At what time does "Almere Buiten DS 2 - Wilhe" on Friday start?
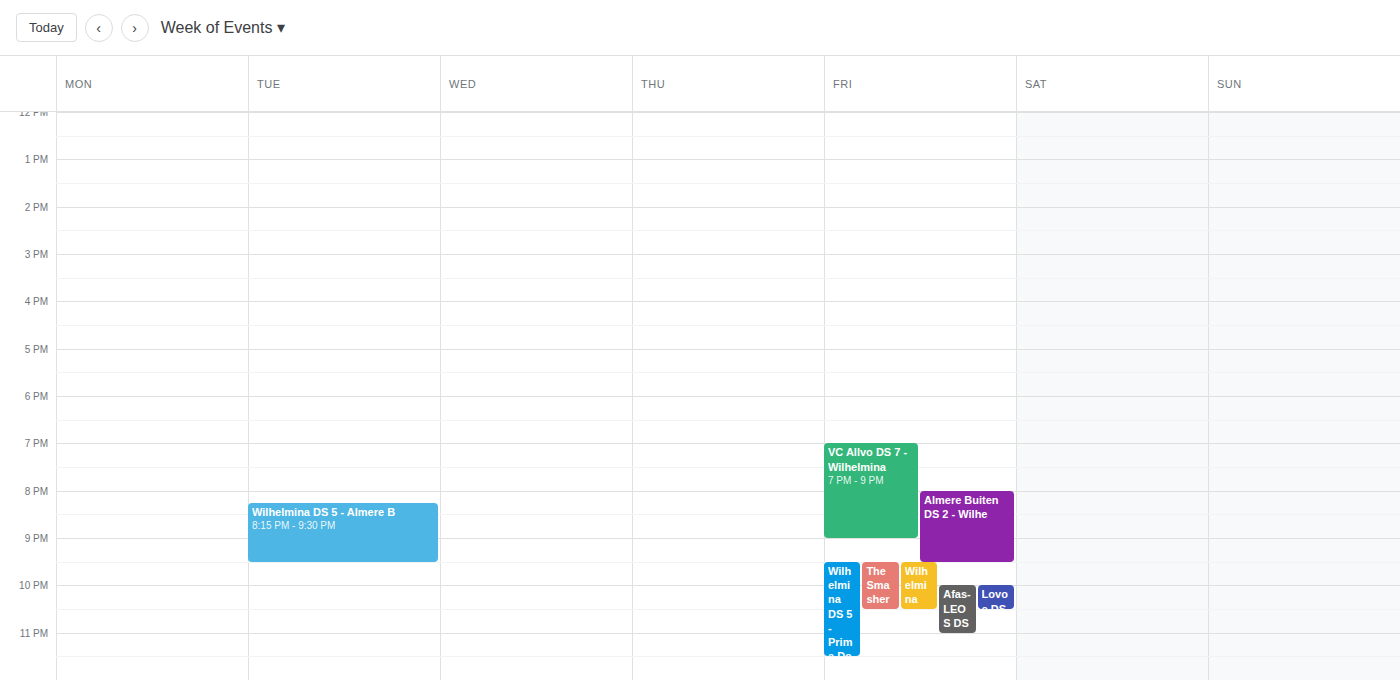
8:00 PM